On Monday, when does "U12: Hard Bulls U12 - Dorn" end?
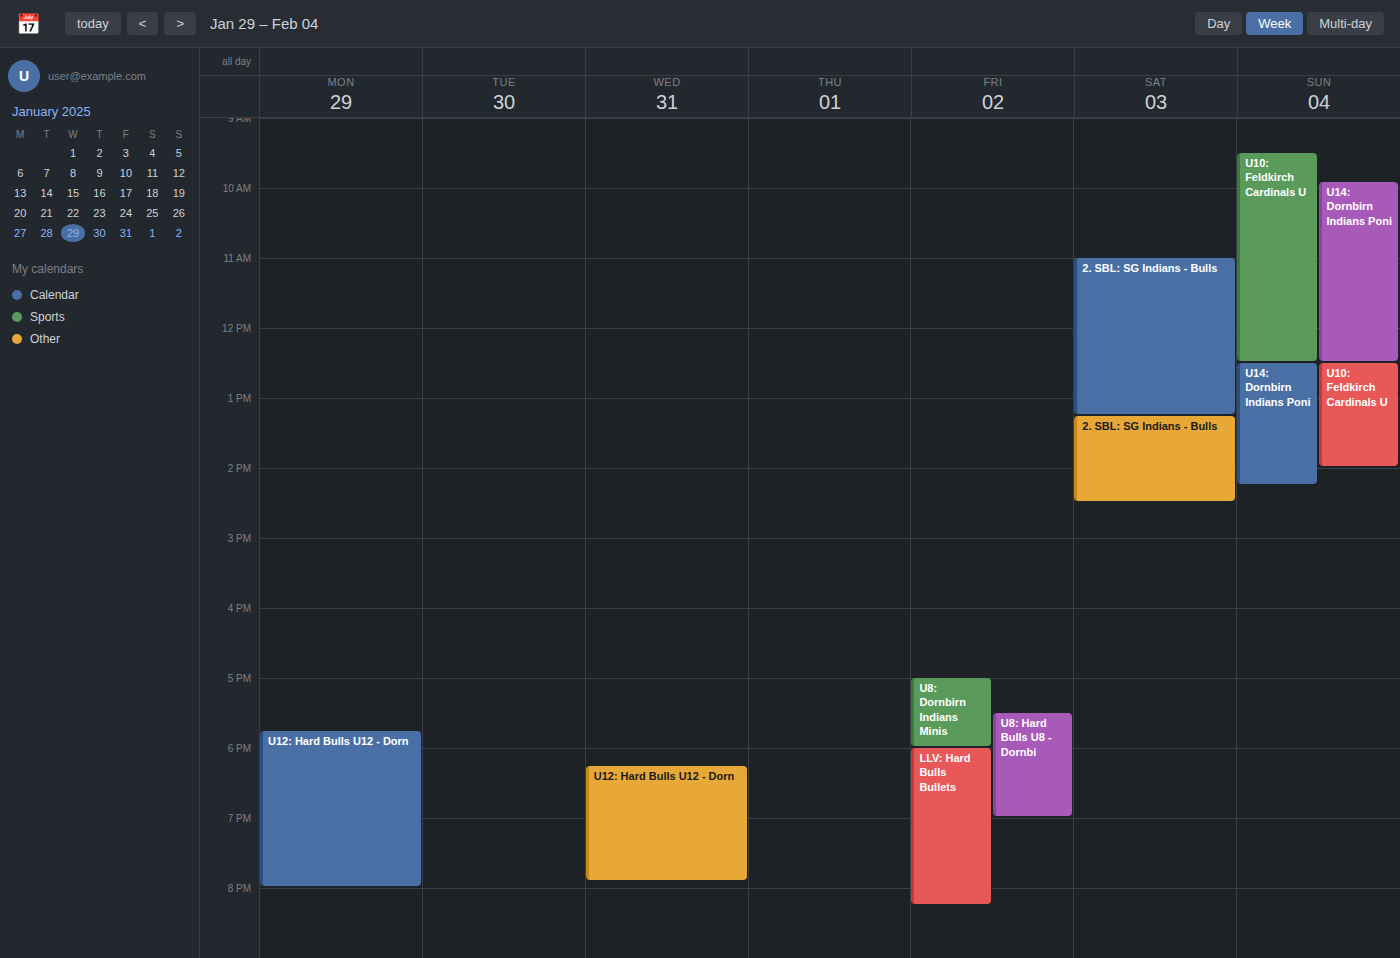
8:00 PM